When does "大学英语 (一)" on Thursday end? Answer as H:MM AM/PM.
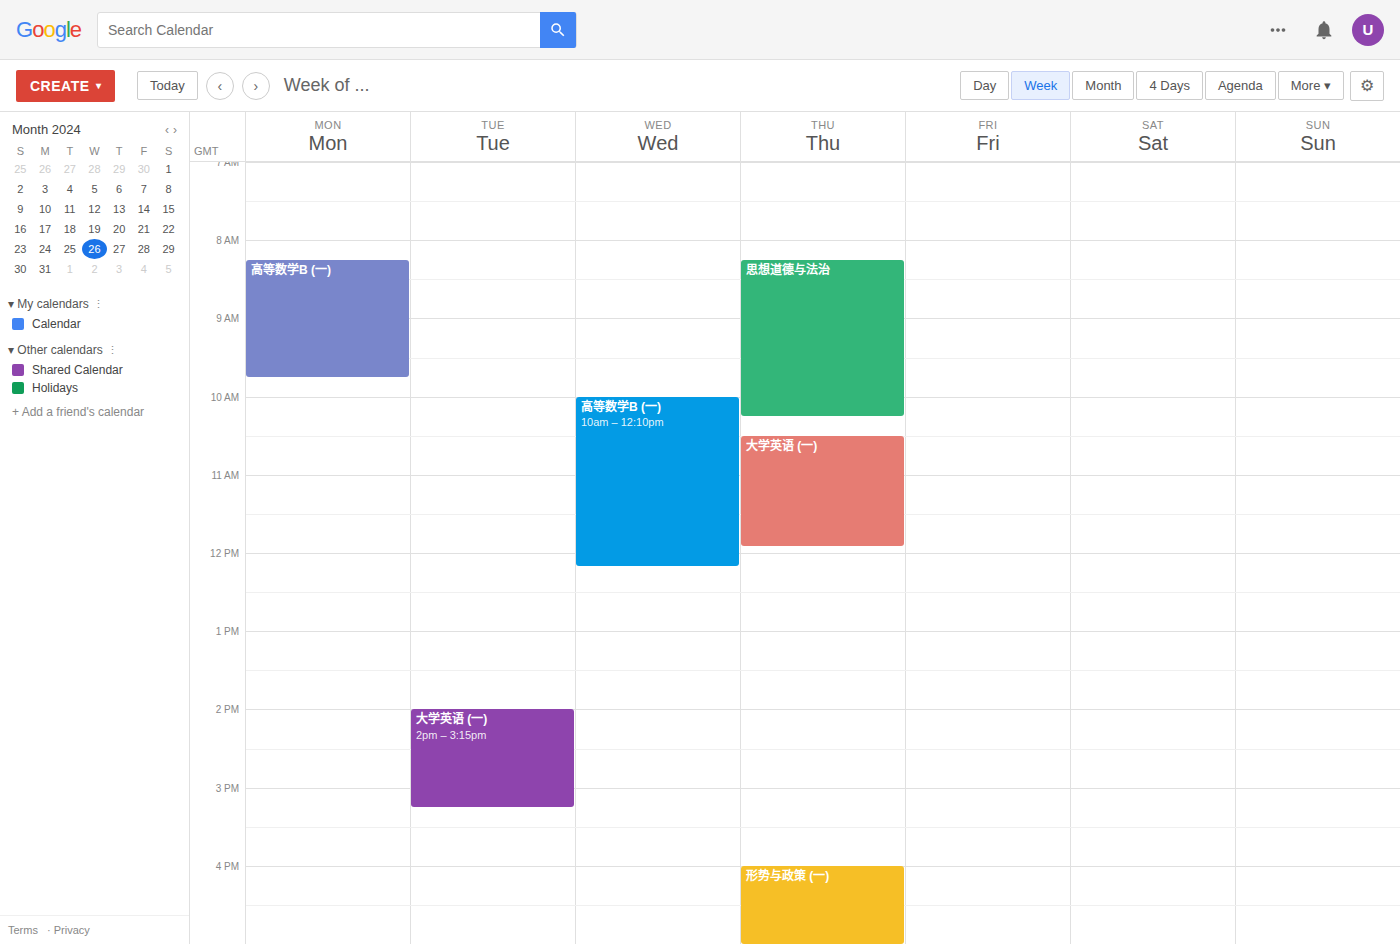
11:55 AM